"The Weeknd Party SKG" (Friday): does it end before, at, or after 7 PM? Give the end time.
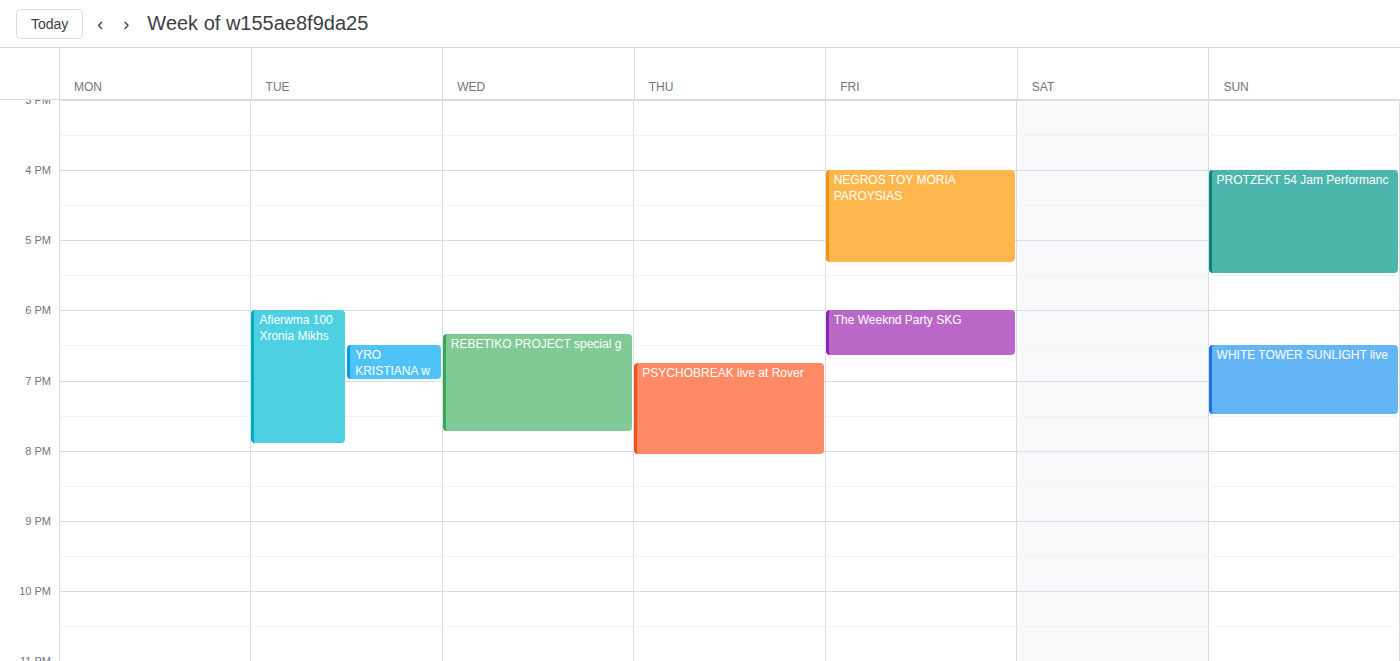
6:40 PM -- before 7 PM, 20 minutes above the 7 PM line.